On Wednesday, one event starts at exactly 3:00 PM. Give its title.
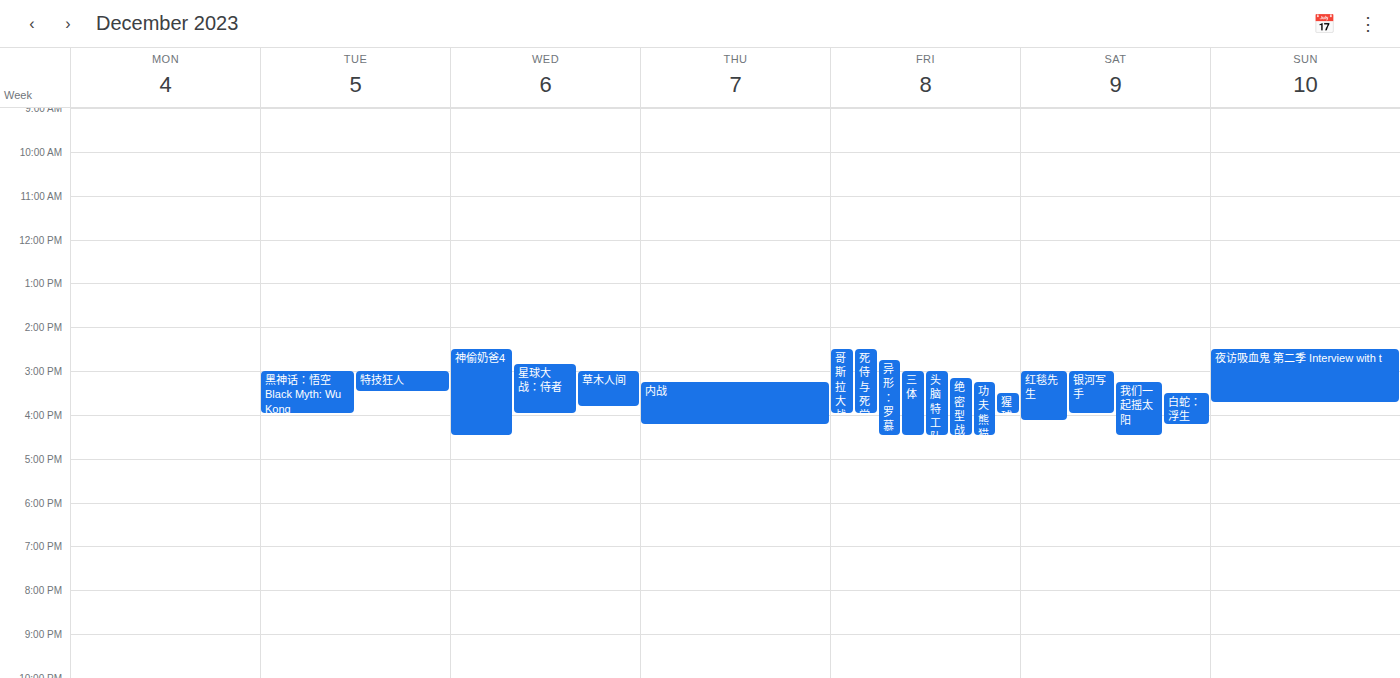
"草木人间"